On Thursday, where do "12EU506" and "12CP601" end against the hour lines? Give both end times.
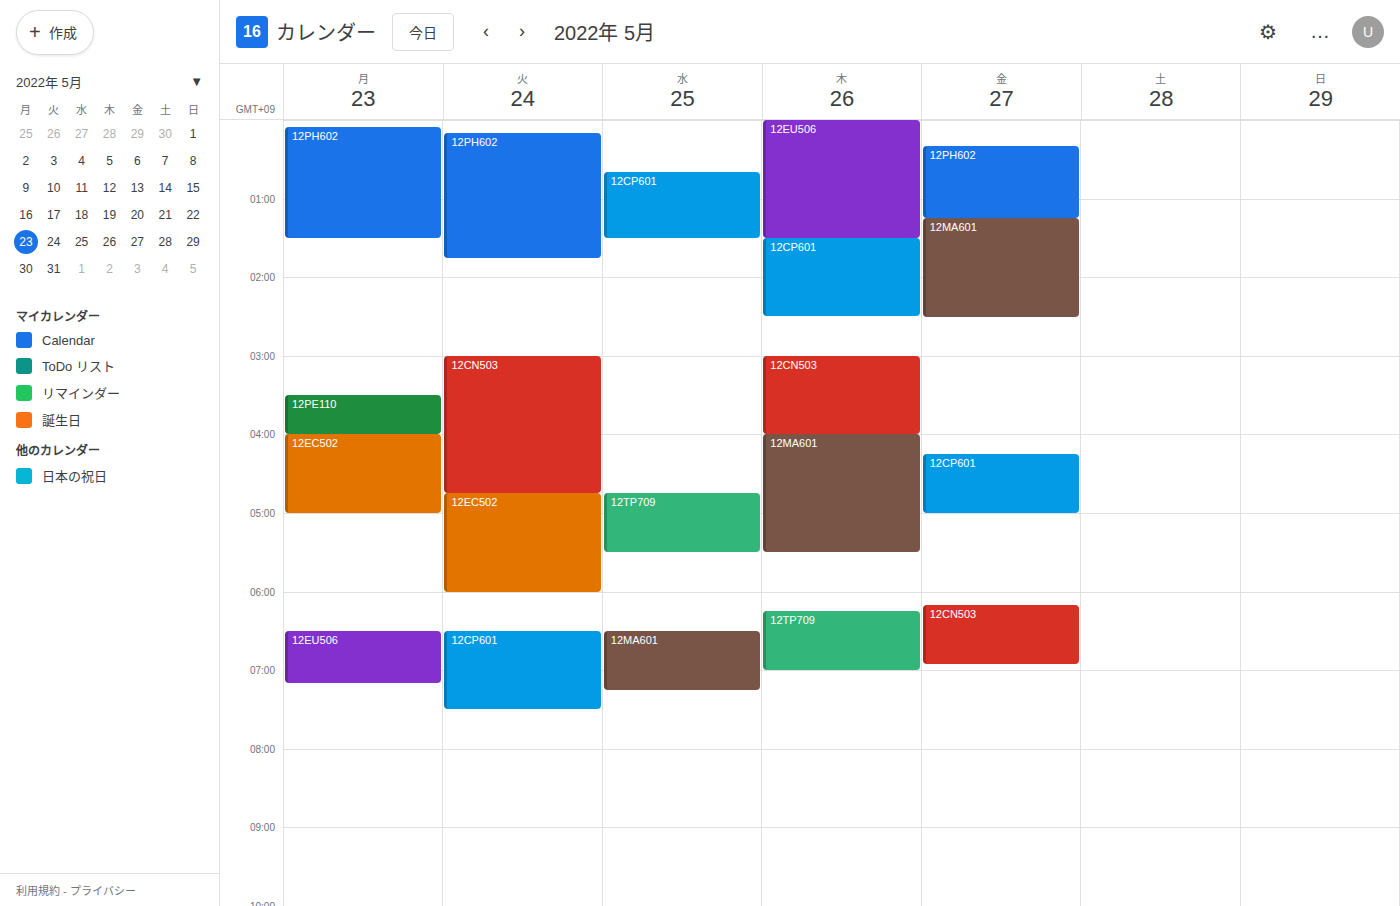
"12EU506": 01:30, halfway between the 01:00 and 02:00 lines. "12CP601": 02:30, halfway between the 02:00 and 03:00 lines.